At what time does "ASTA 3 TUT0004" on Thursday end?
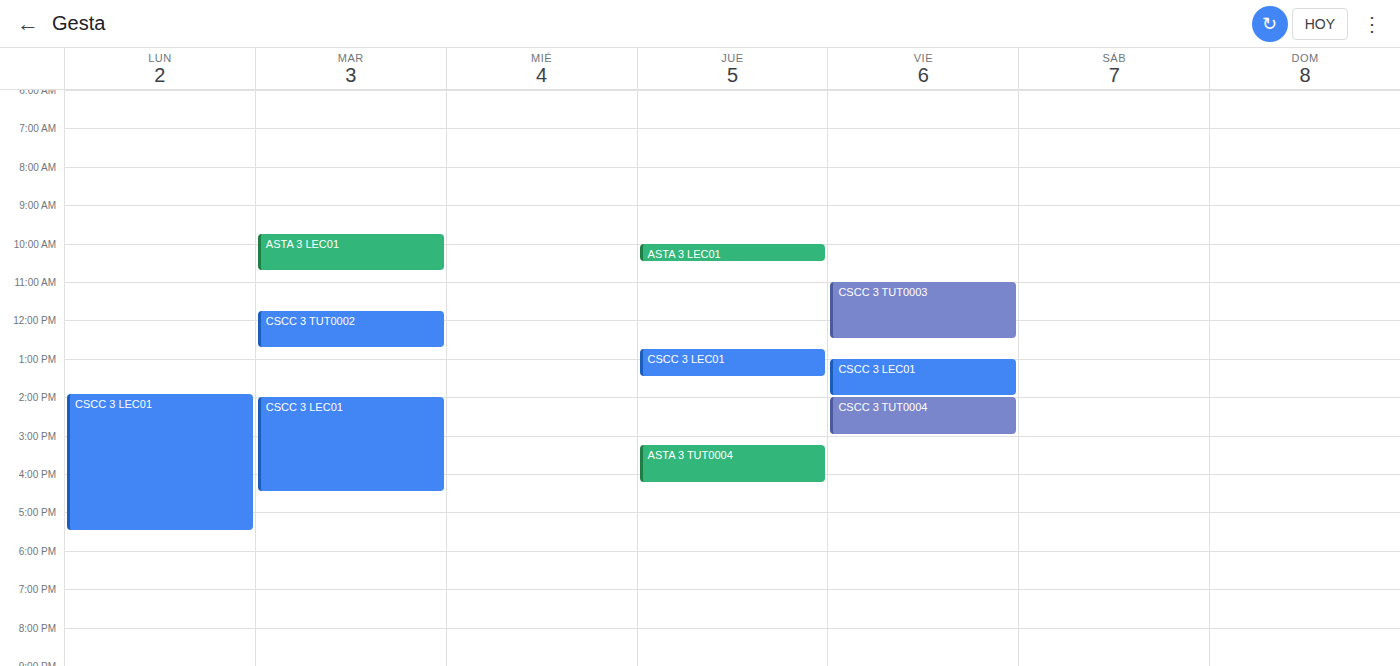
4:15 PM